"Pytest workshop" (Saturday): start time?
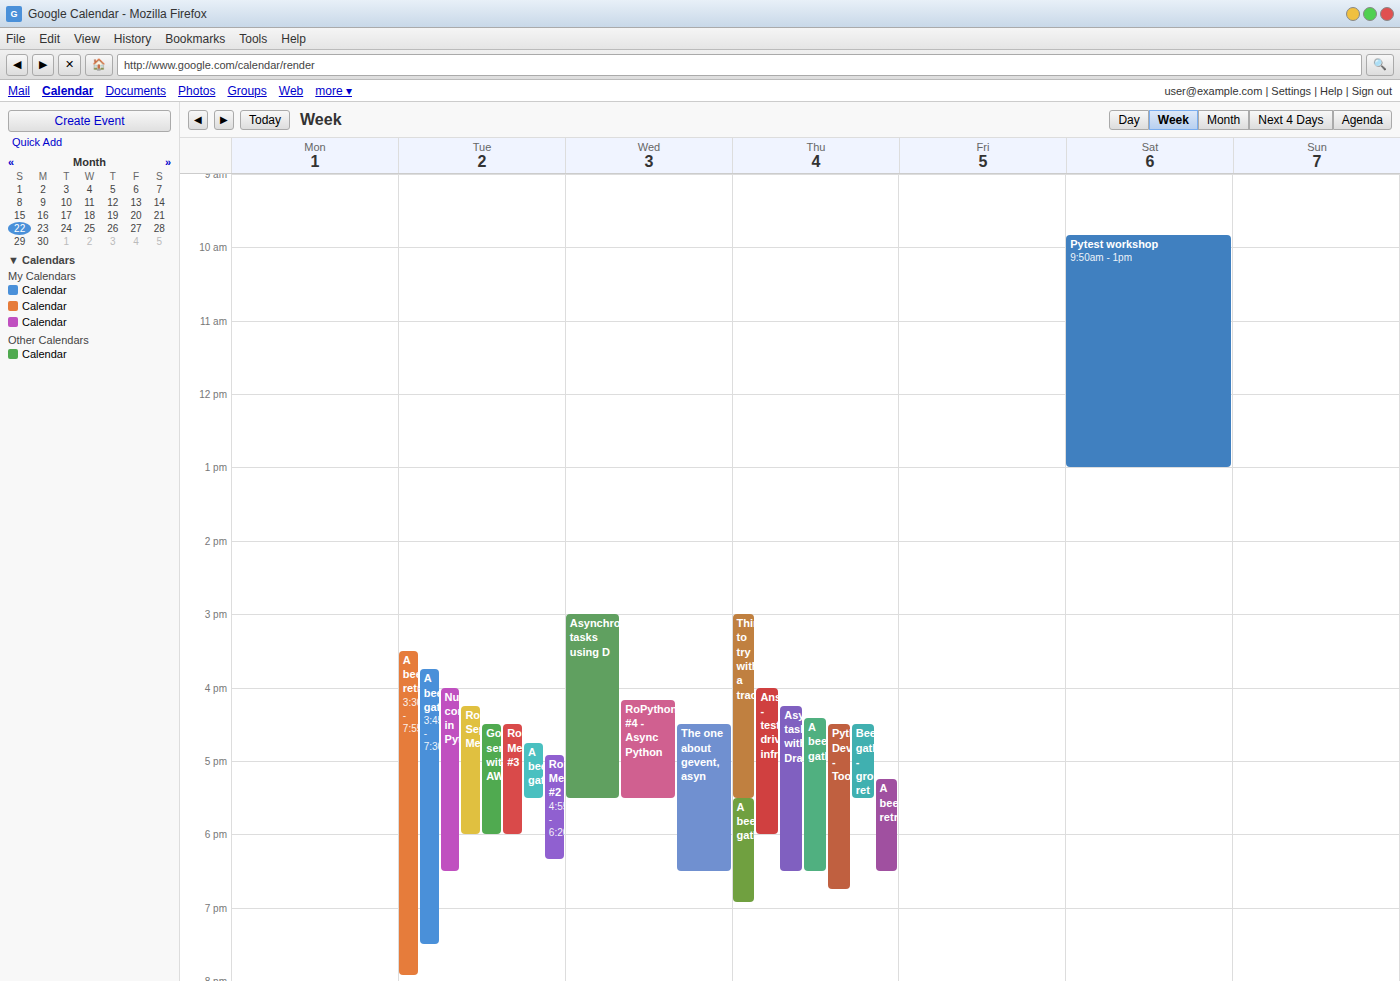
9:50 AM